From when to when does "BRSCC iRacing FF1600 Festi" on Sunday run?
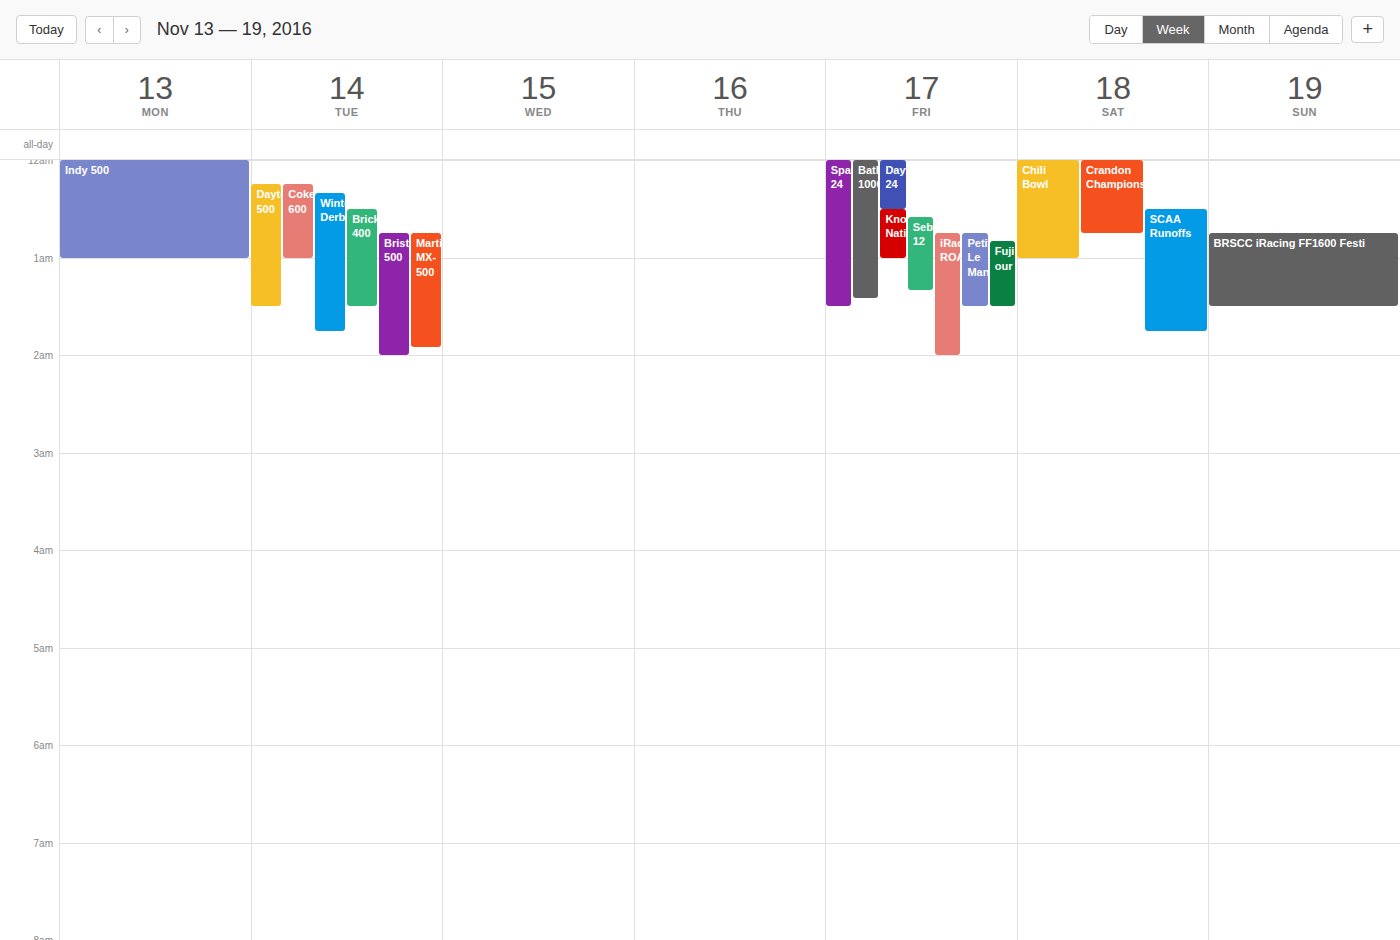
12:45 AM to 1:30 AM